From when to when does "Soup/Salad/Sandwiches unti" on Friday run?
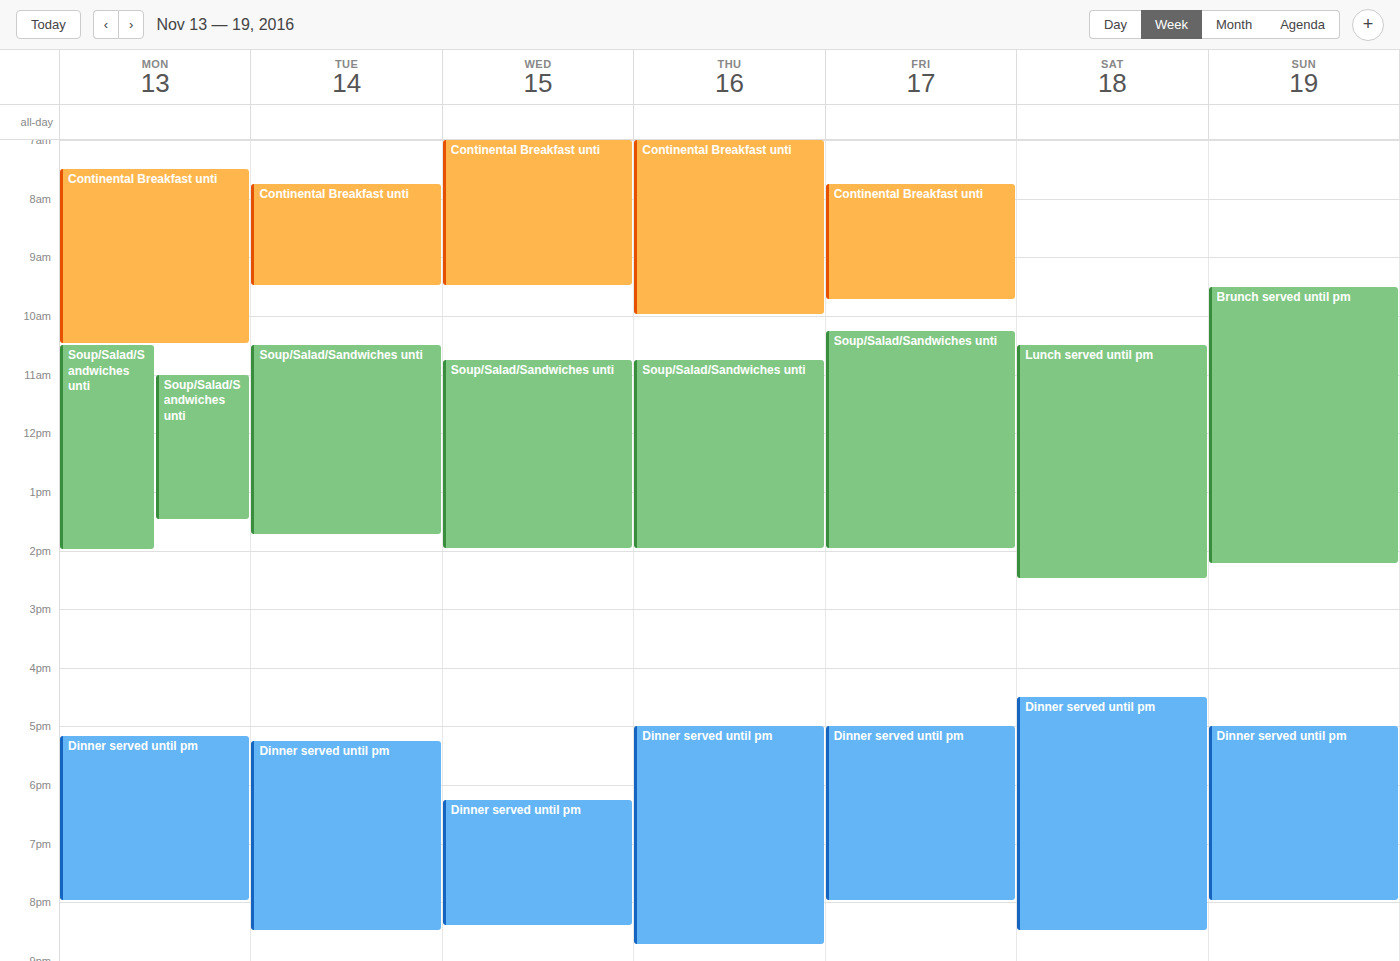
10:15 AM to 2:00 PM